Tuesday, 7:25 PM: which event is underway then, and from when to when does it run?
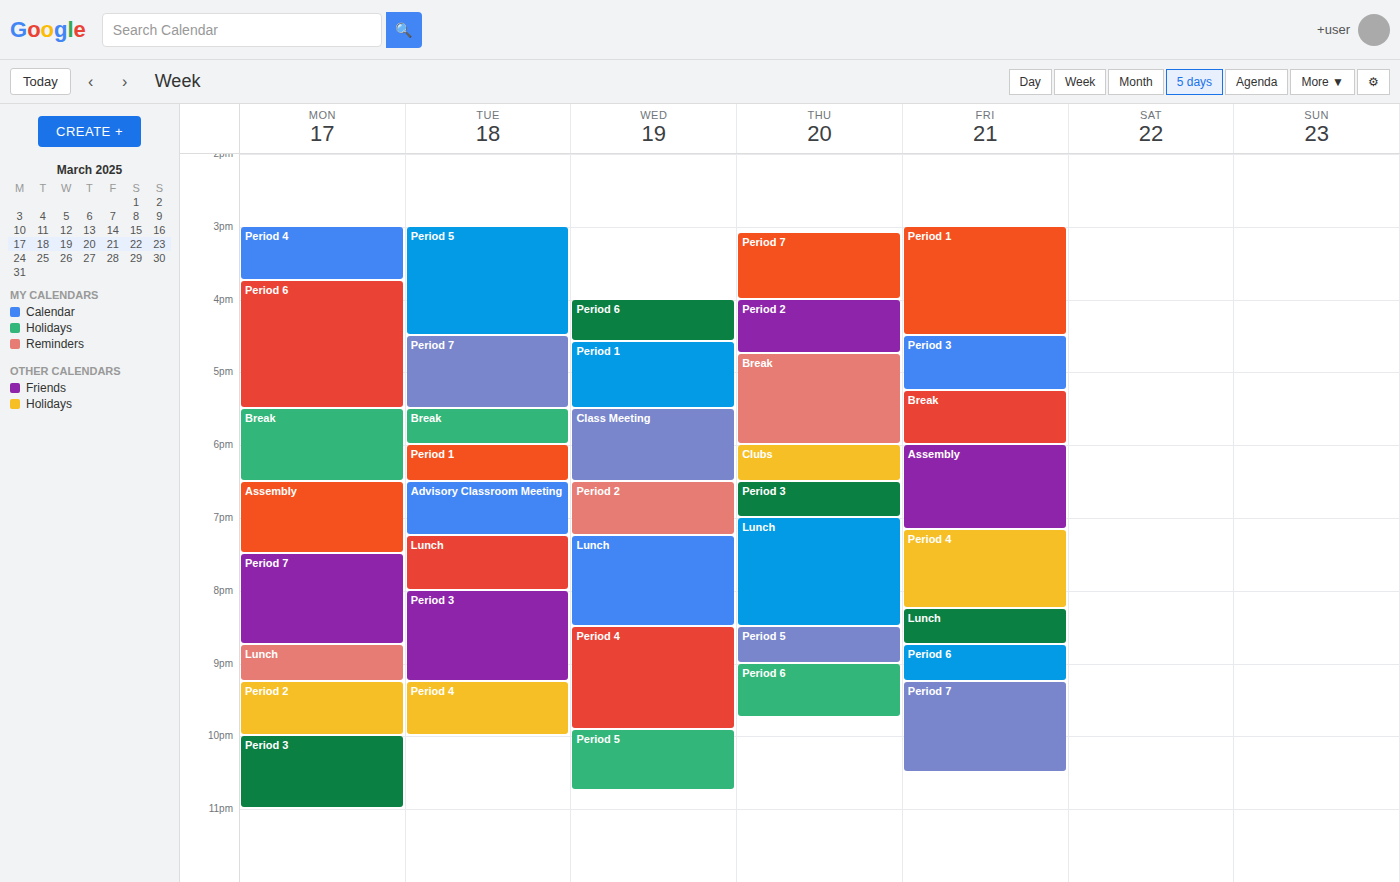
"Lunch", 7:15 PM to 8:00 PM